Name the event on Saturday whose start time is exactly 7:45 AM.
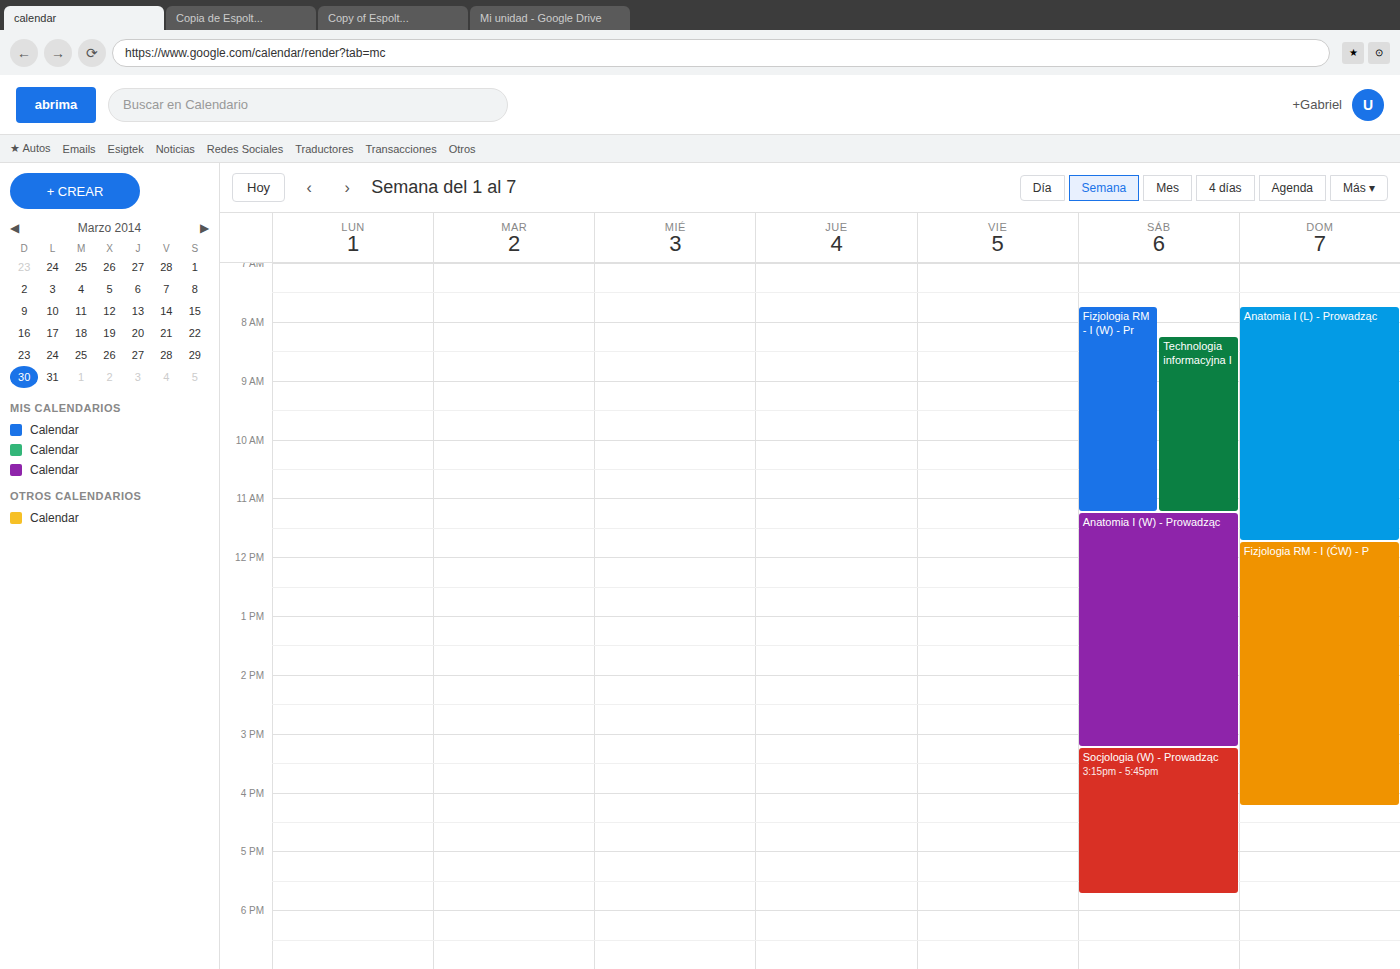
"Fizjologia RM - I (W) - Pr"